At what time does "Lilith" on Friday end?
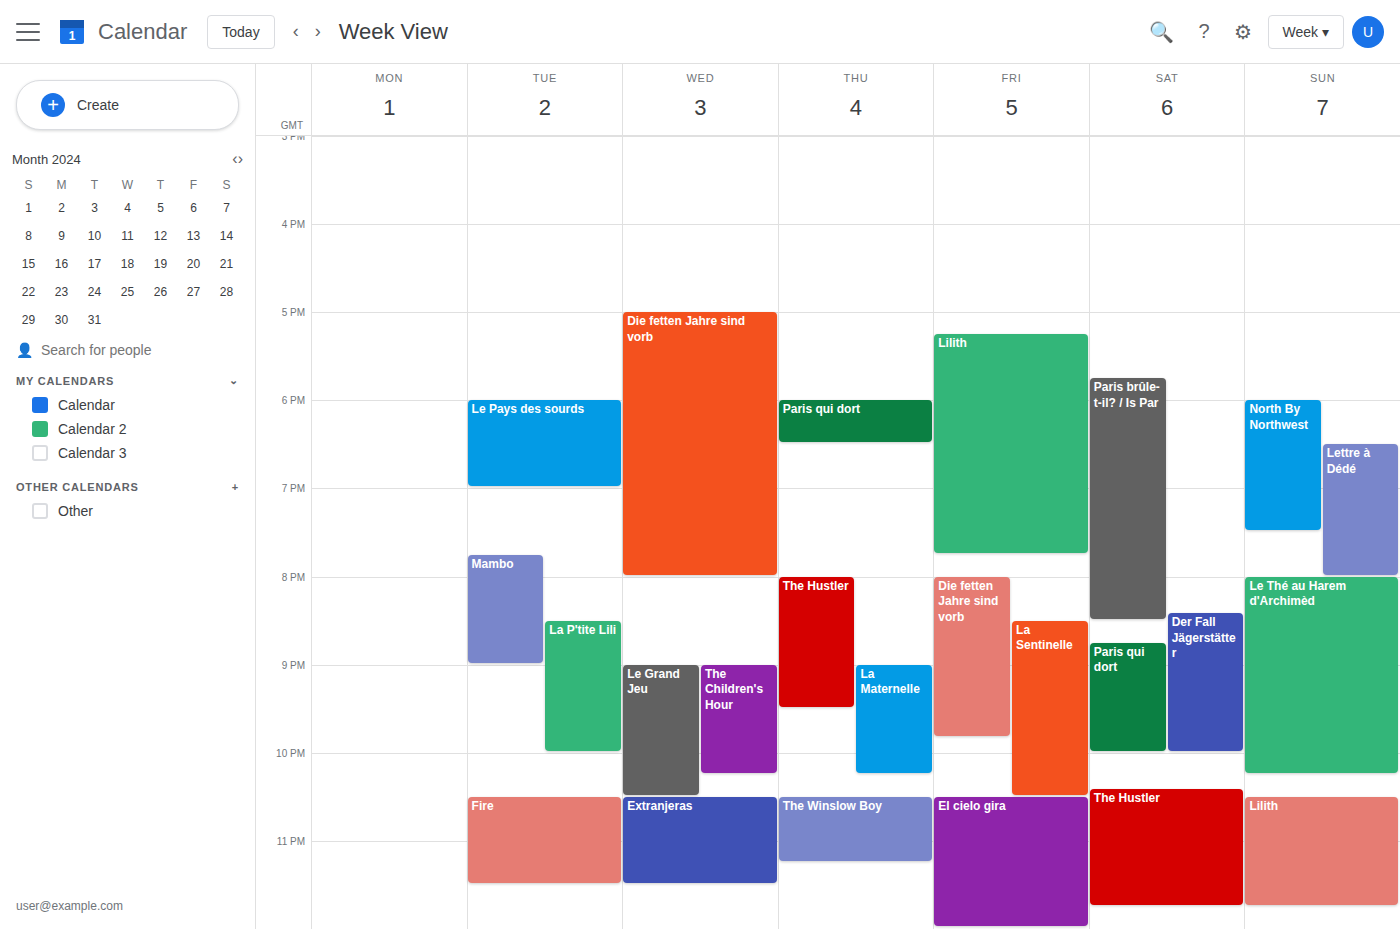
7:45 PM